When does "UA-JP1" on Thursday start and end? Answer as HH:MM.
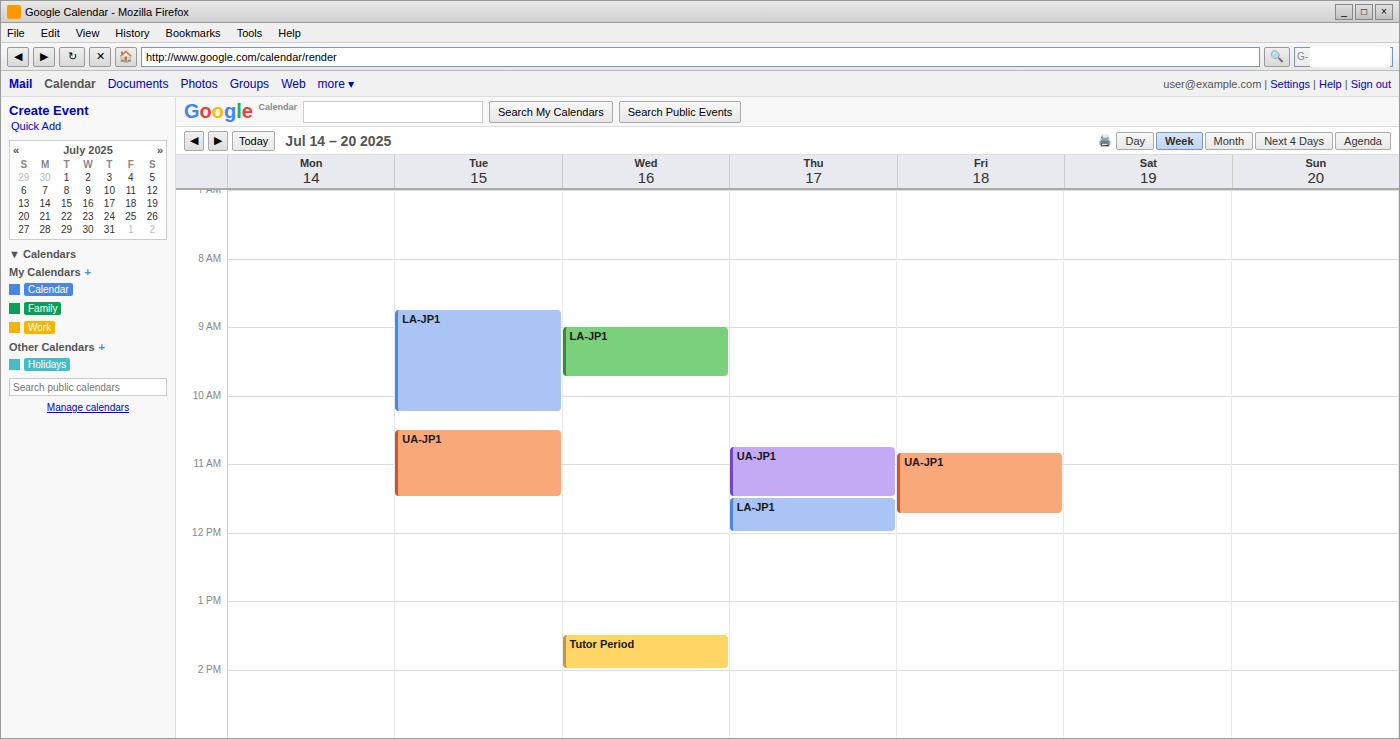
10:45 to 11:30